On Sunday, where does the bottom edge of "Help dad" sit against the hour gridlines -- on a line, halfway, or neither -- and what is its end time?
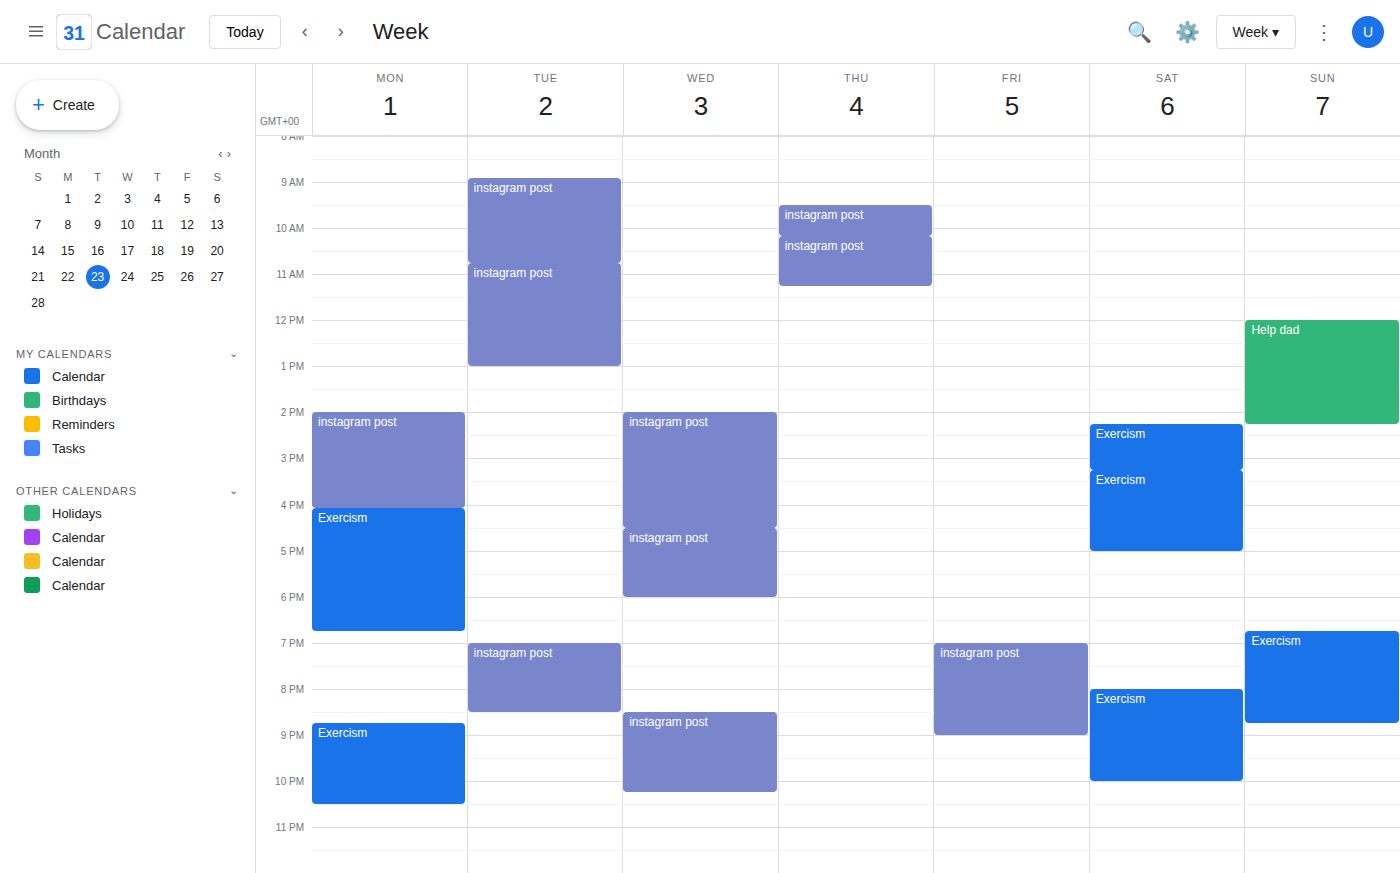
2:15 PM -- neither: a quarter of the way from the 2 PM line to the 3 PM line.